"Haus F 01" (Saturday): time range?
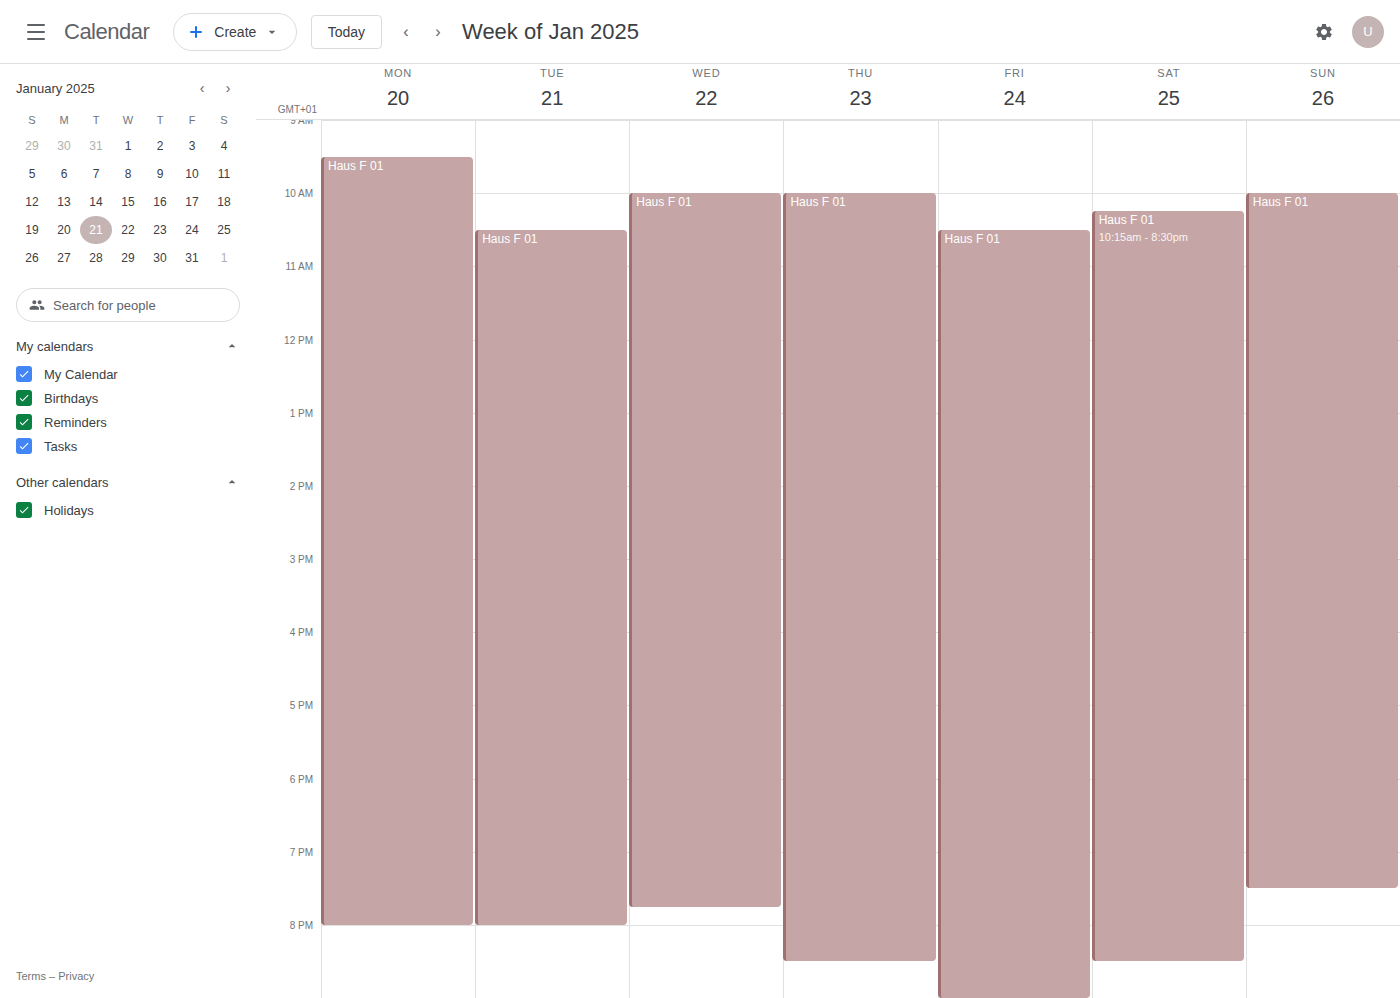
10:15 AM to 8:30 PM